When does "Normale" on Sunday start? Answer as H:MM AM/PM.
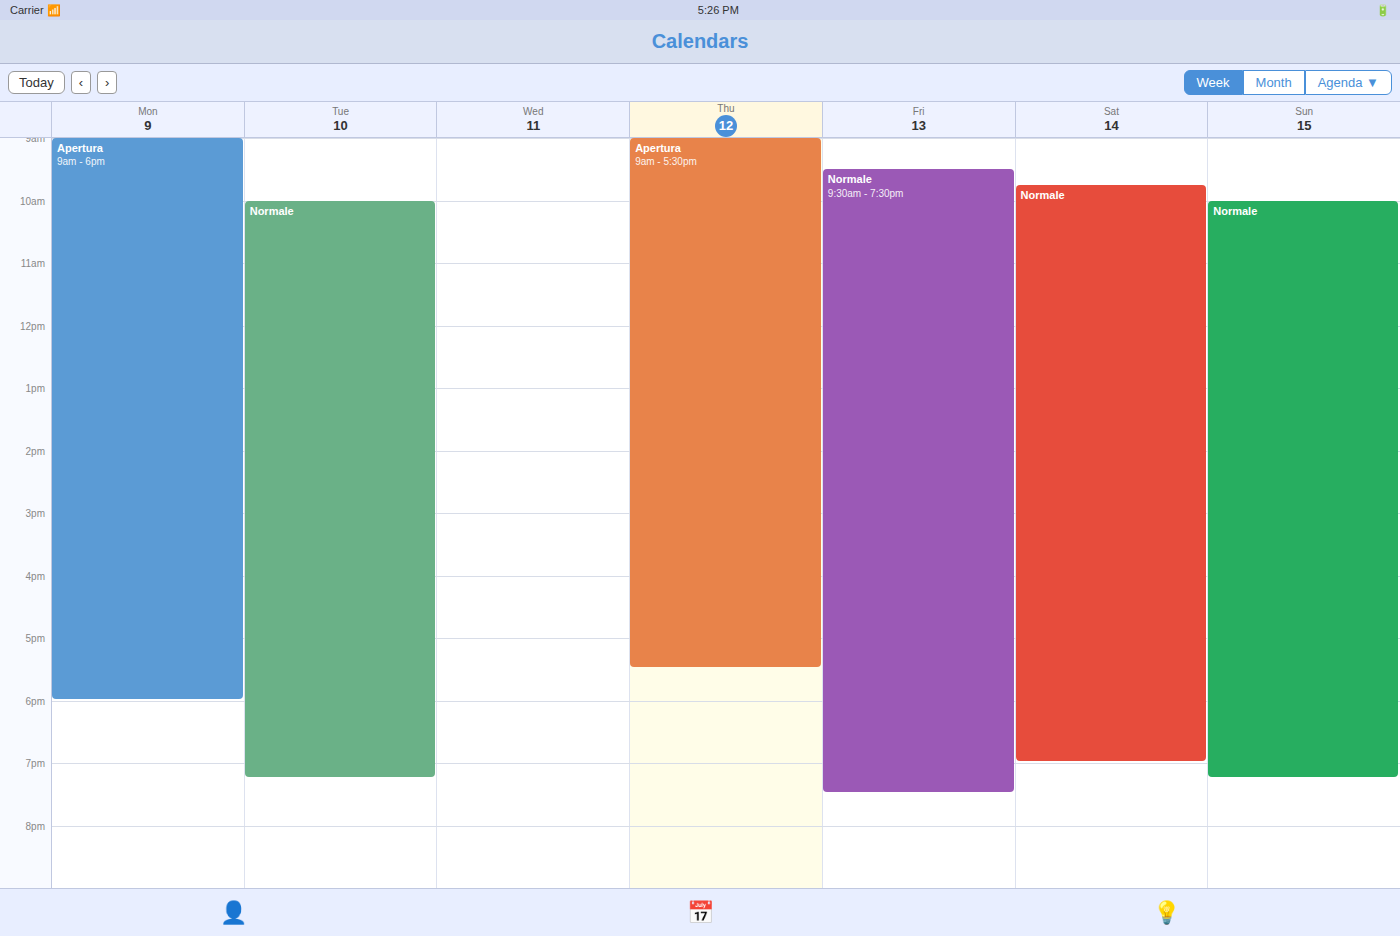
10:00 AM